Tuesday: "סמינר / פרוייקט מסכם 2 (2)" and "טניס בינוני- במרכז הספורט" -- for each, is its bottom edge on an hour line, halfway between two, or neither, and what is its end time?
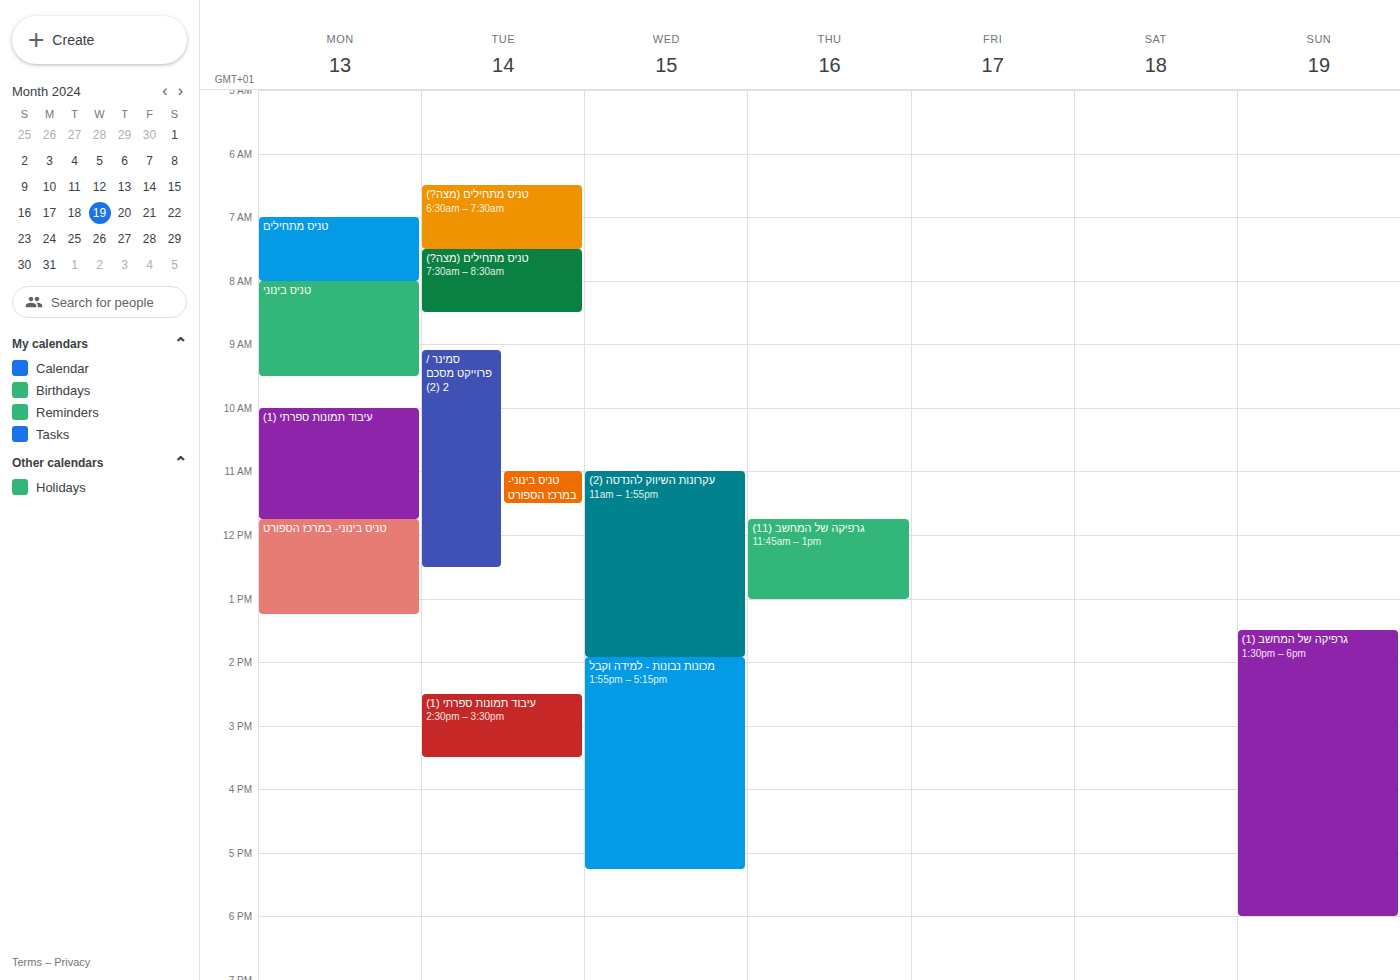
"סמינר / פרוייקט מסכם 2 (2)": 12:30, halfway between the 12:00 and 13:00 lines. "טניס בינוני- במרכז הספורט": 11:30, halfway between the 11:00 and 12:00 lines.